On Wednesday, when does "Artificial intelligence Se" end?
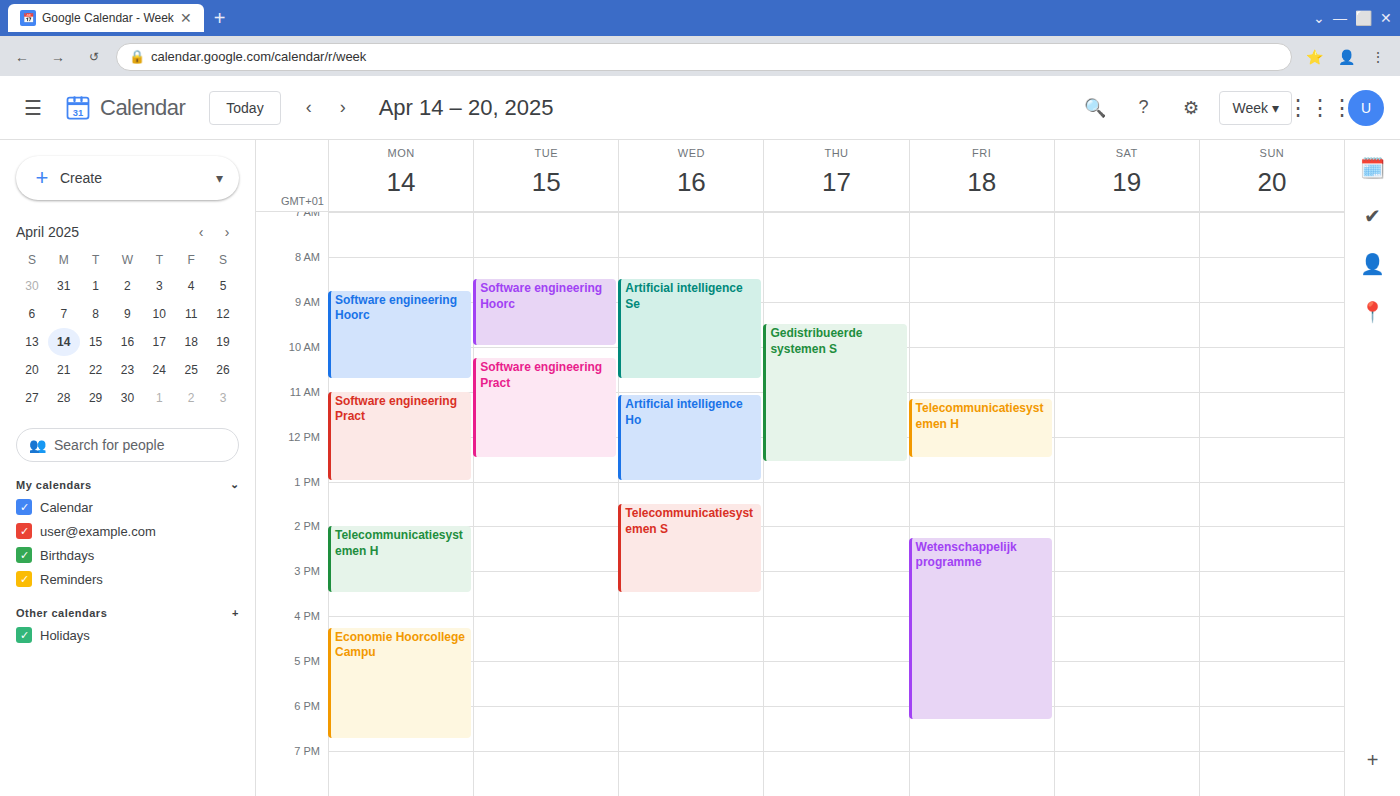
10:45